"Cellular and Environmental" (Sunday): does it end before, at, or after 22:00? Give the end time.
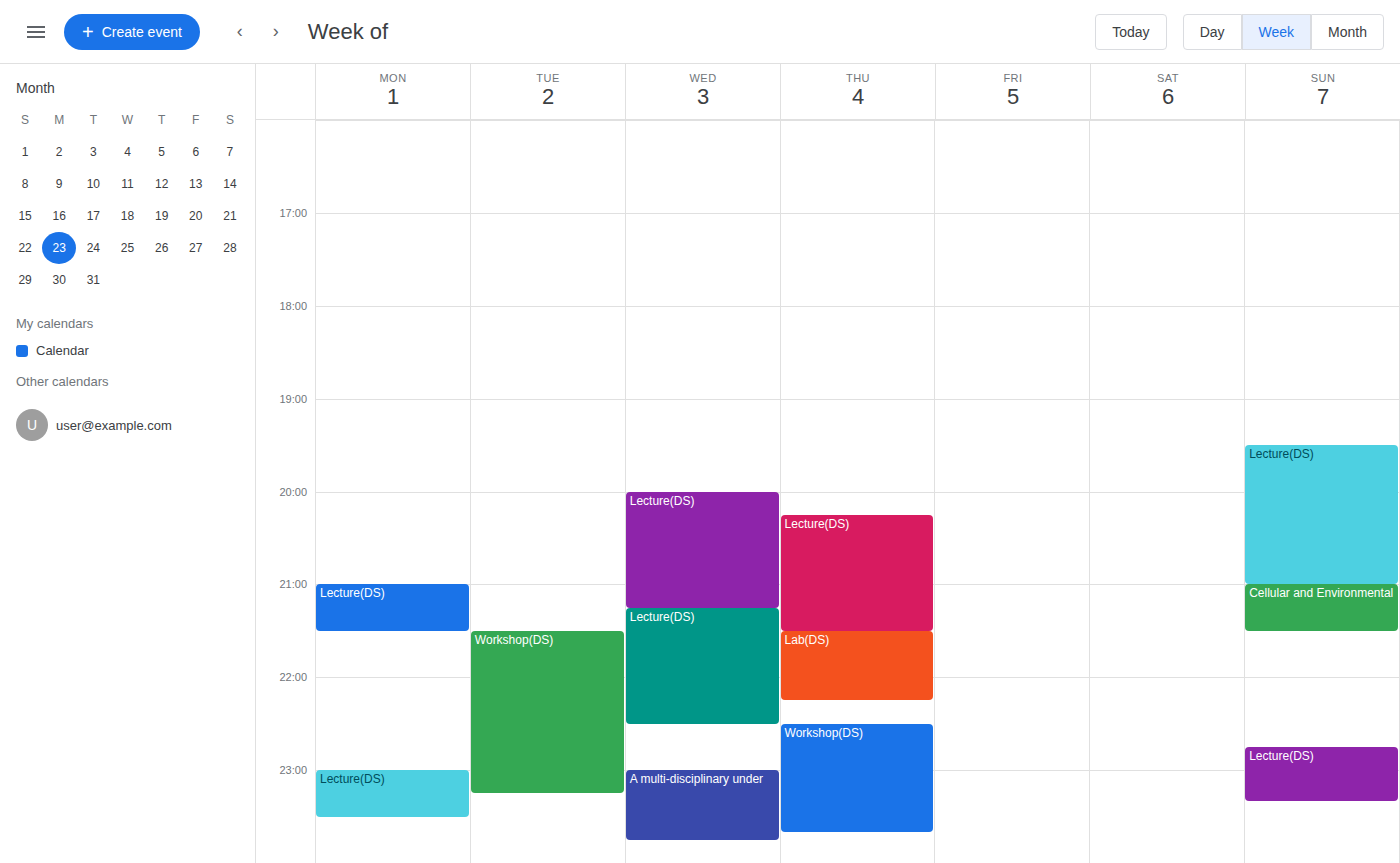
21:30 -- before 22:00, 30 minutes above the 22:00 line.